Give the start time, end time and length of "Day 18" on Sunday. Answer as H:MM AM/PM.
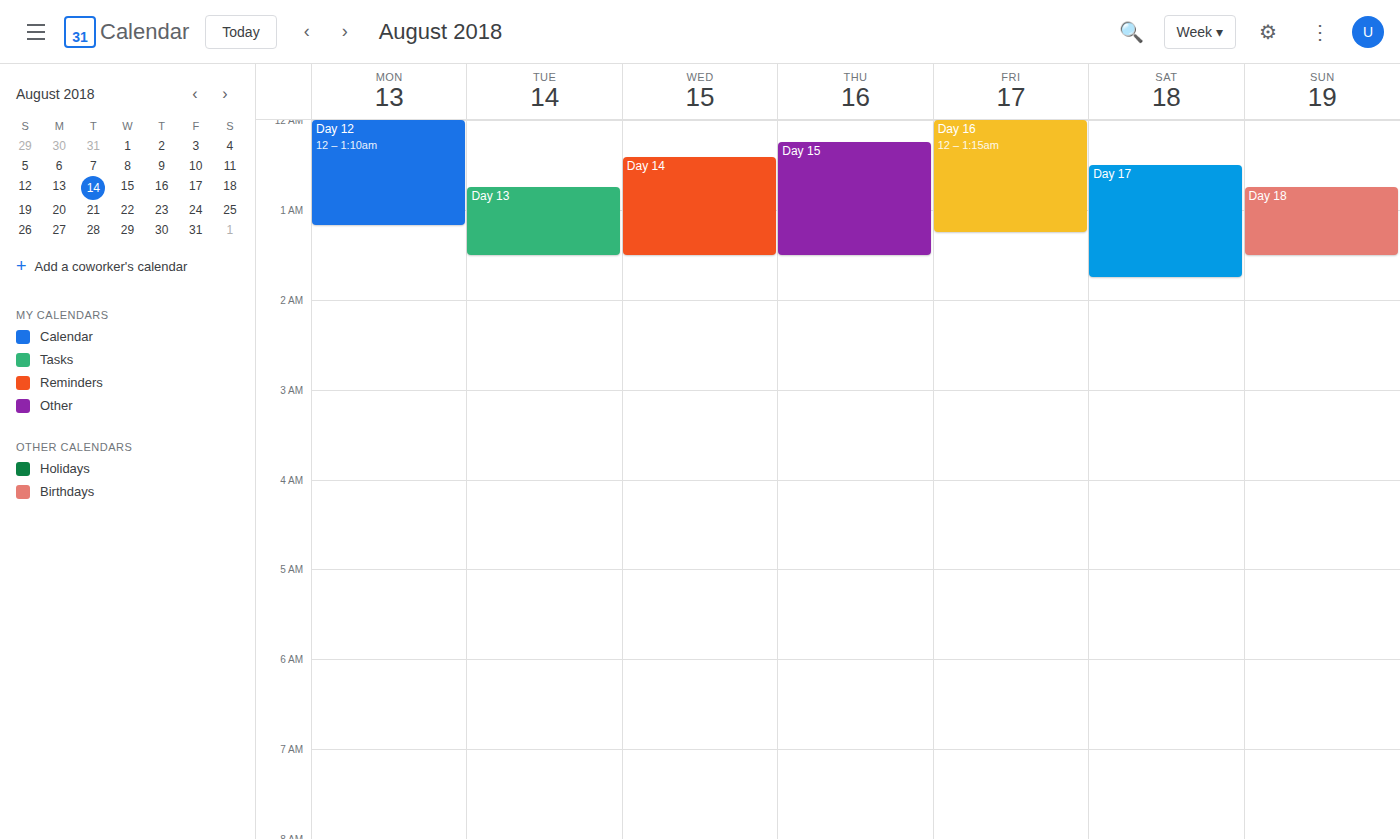
12:45 AM to 1:30 AM, 45 minutes